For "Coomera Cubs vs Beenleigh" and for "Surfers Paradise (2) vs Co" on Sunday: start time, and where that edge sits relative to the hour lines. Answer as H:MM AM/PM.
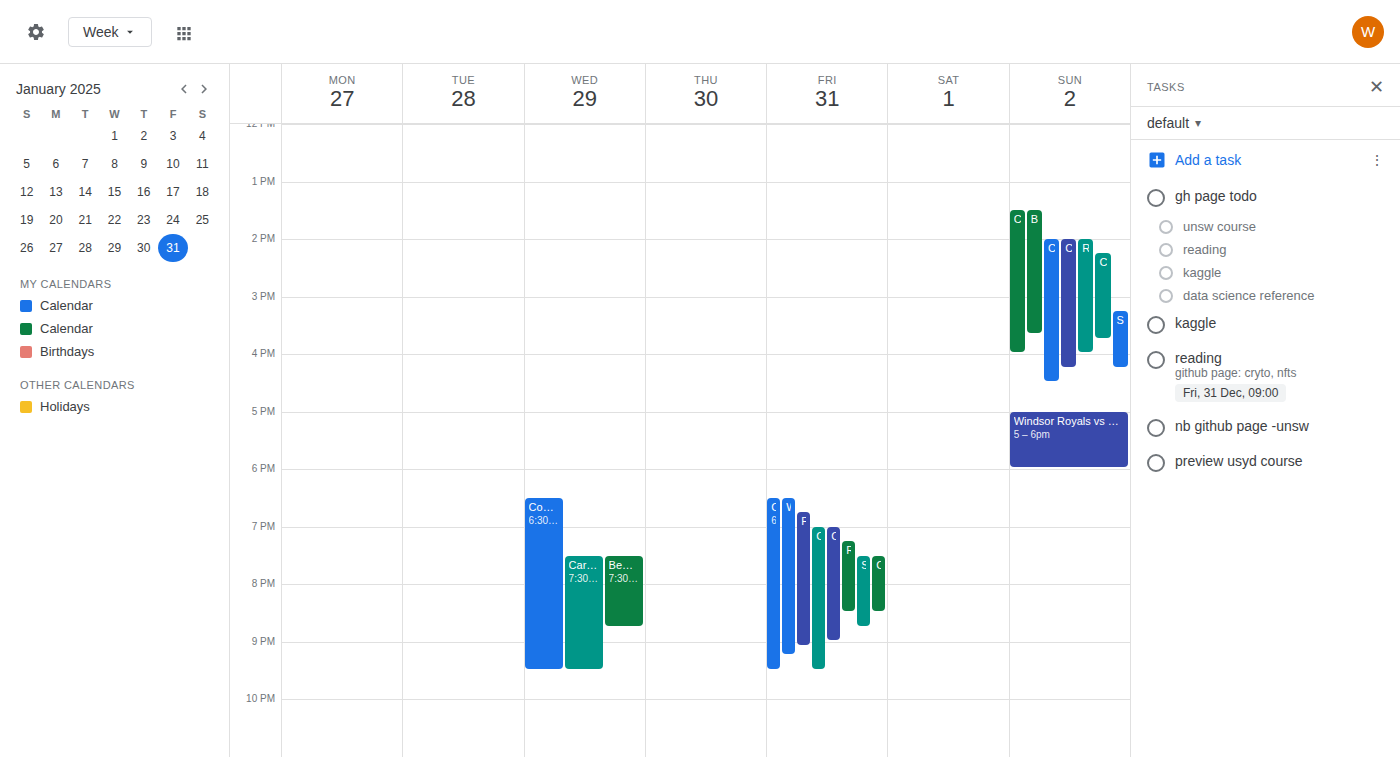
"Coomera Cubs vs Beenleigh": 2:15 PM, neither: a quarter of the way from the 2 PM line to the 3 PM line. "Surfers Paradise (2) vs Co": 3:15 PM, neither: a quarter of the way from the 3 PM line to the 4 PM line.